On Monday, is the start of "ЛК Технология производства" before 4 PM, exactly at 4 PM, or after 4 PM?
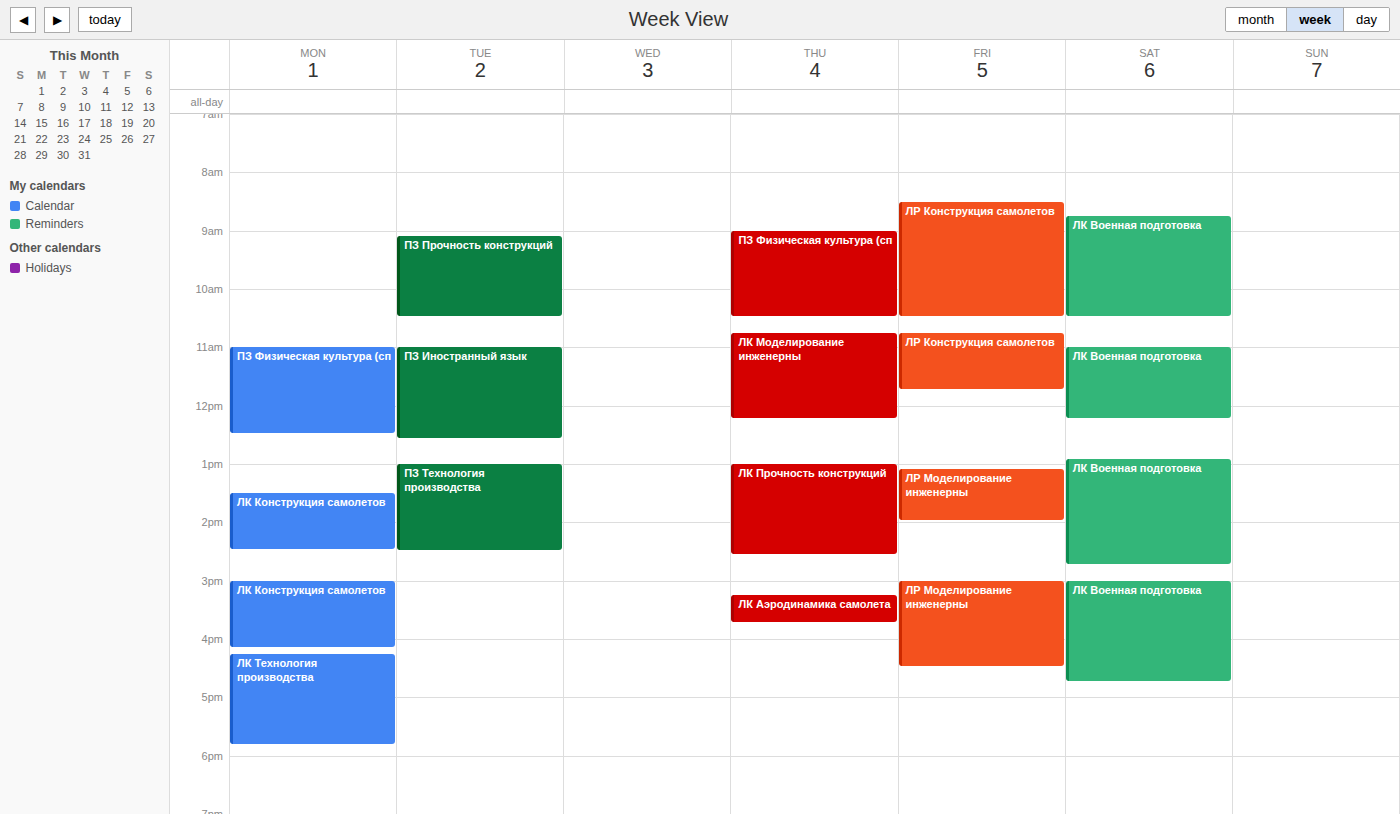
4:15 PM -- after 4 PM, 15 minutes below the 4 PM line.